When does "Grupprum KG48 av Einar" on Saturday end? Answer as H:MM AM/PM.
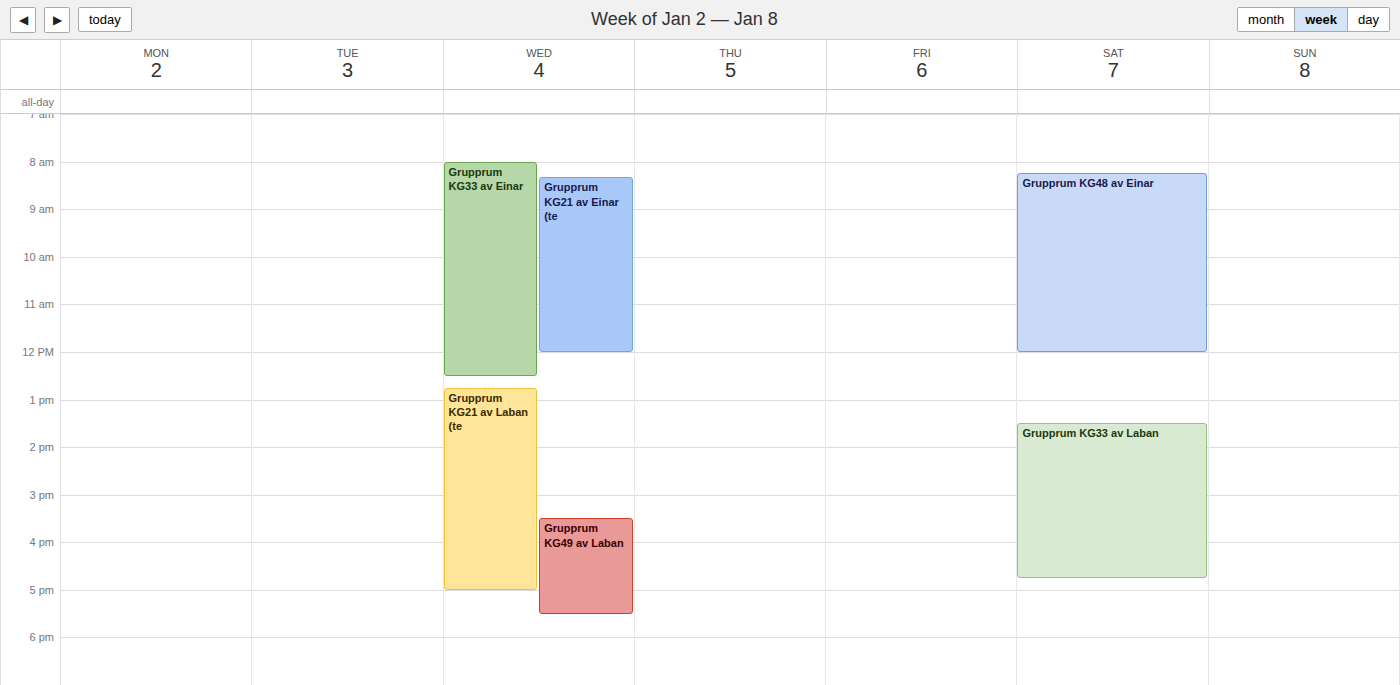
12:00 PM